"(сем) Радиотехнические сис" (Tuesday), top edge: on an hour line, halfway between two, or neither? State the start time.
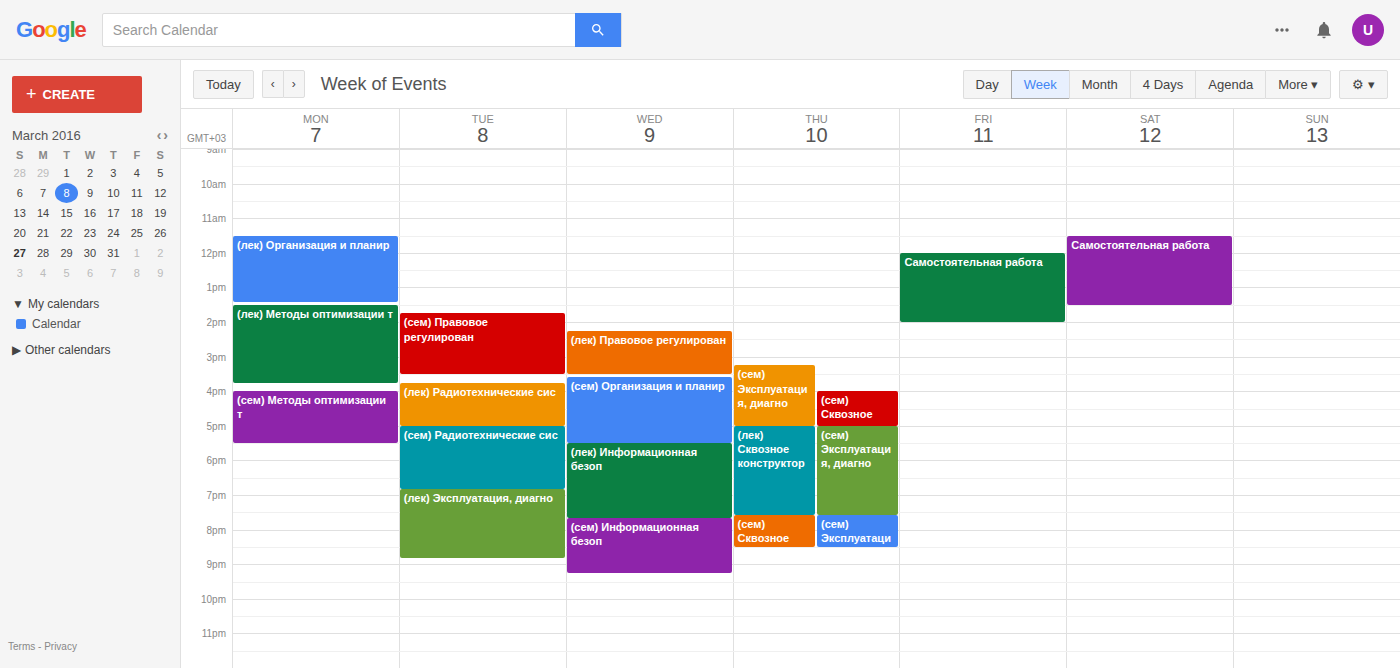
5:00 PM -- exactly on the 5 PM line.